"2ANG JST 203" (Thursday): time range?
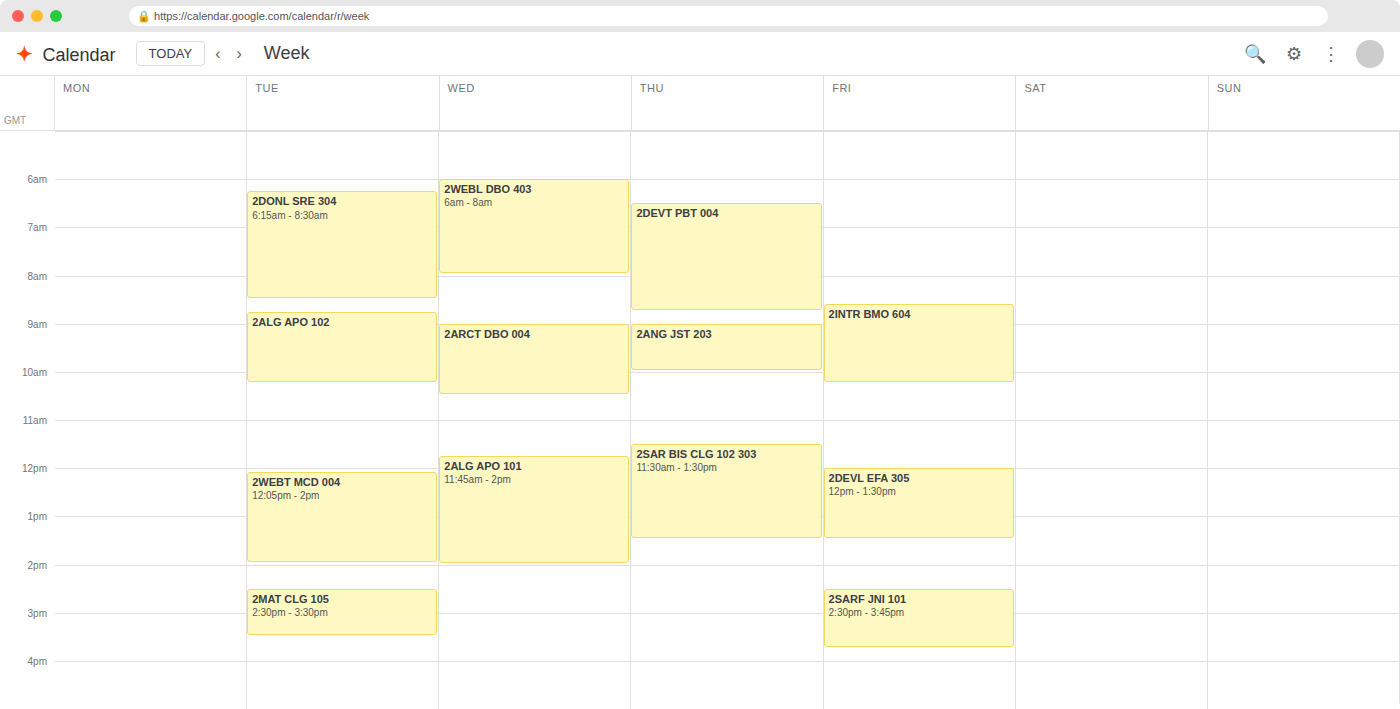
9:00 AM to 10:00 AM